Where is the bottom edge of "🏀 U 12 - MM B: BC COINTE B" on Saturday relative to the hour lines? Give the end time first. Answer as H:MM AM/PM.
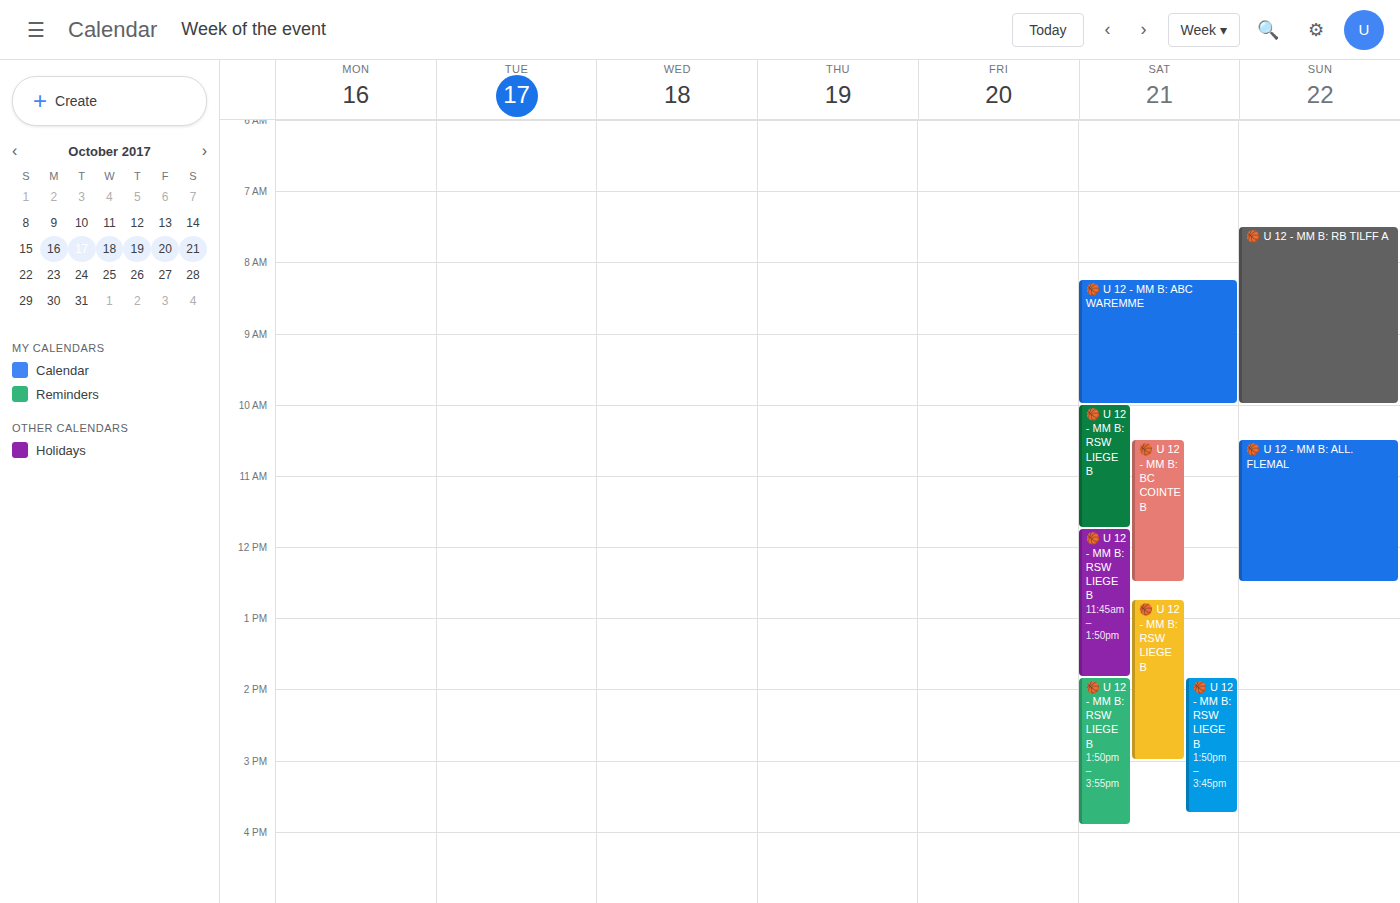
12:30 PM -- halfway between the 12 PM and 1 PM lines.